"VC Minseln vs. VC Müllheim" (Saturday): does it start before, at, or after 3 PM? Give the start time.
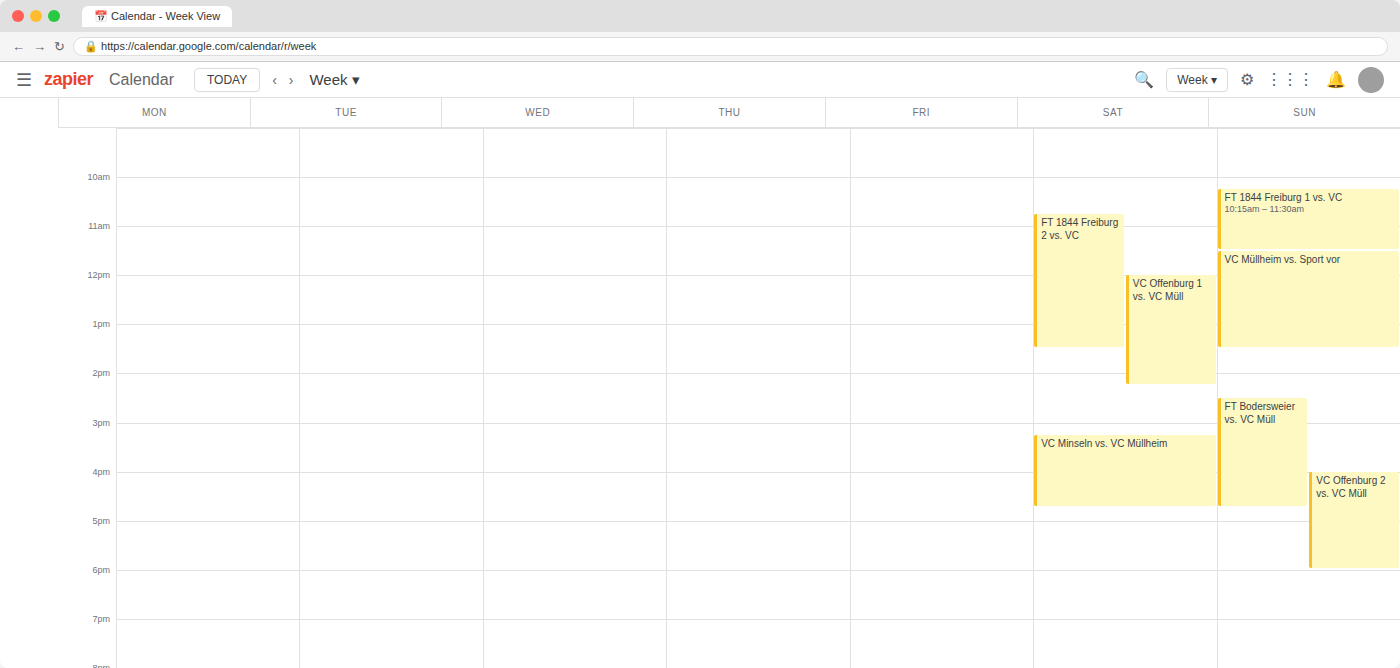
3:15 PM -- after 3 PM, 15 minutes below the 3 PM line.